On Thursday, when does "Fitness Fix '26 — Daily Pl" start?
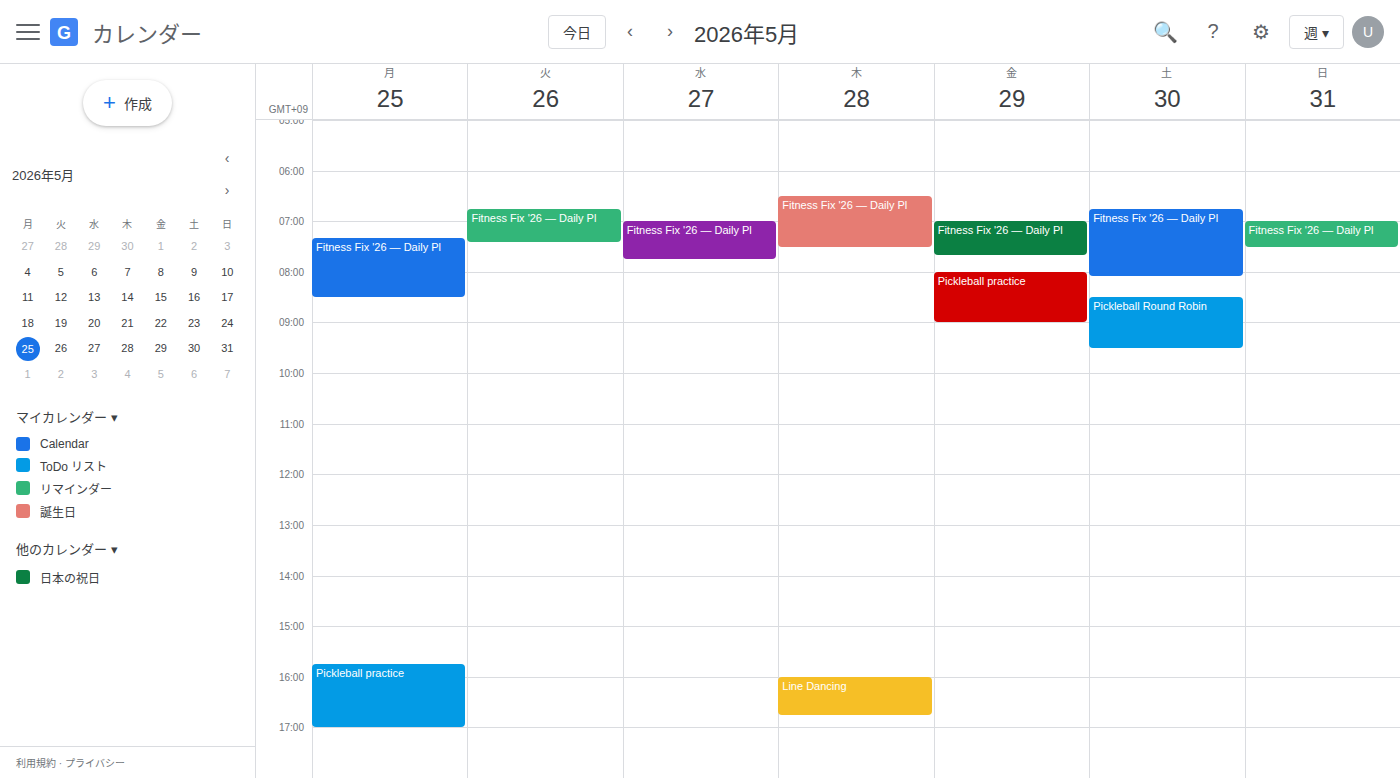
6:30 AM